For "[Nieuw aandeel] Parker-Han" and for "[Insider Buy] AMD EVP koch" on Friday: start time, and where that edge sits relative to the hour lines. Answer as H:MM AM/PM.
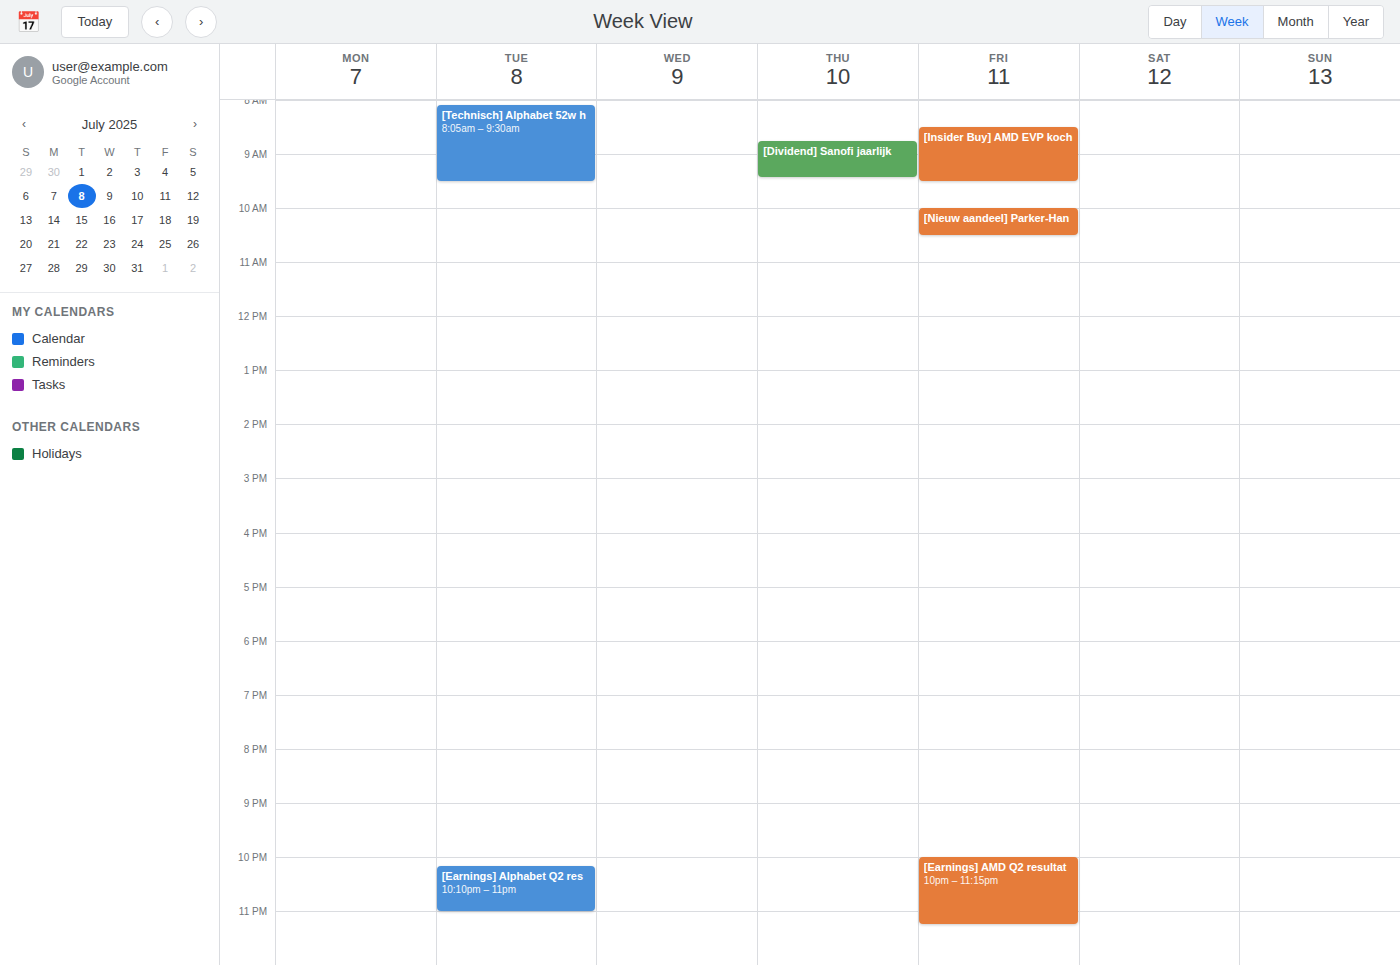
"[Nieuw aandeel] Parker-Han": 10:00 AM, exactly on the 10 AM line. "[Insider Buy] AMD EVP koch": 8:30 AM, halfway between the 8 AM and 9 AM lines.